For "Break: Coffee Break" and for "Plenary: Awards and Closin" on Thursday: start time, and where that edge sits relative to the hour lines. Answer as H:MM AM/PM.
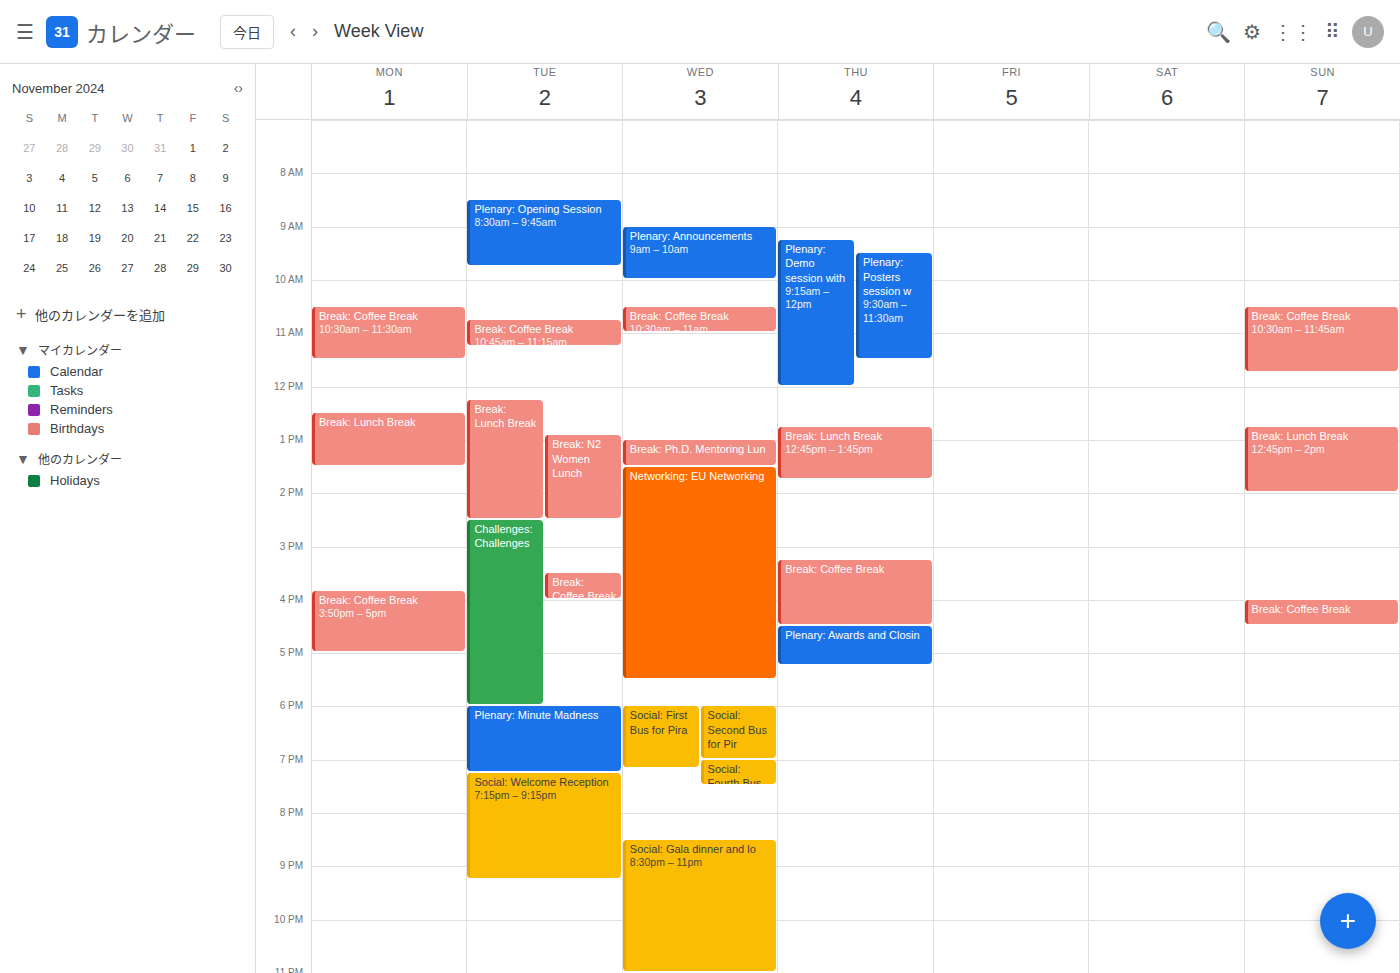
"Break: Coffee Break": 3:15 PM, neither: a quarter of the way from the 3 PM line to the 4 PM line. "Plenary: Awards and Closin": 4:30 PM, halfway between the 4 PM and 5 PM lines.